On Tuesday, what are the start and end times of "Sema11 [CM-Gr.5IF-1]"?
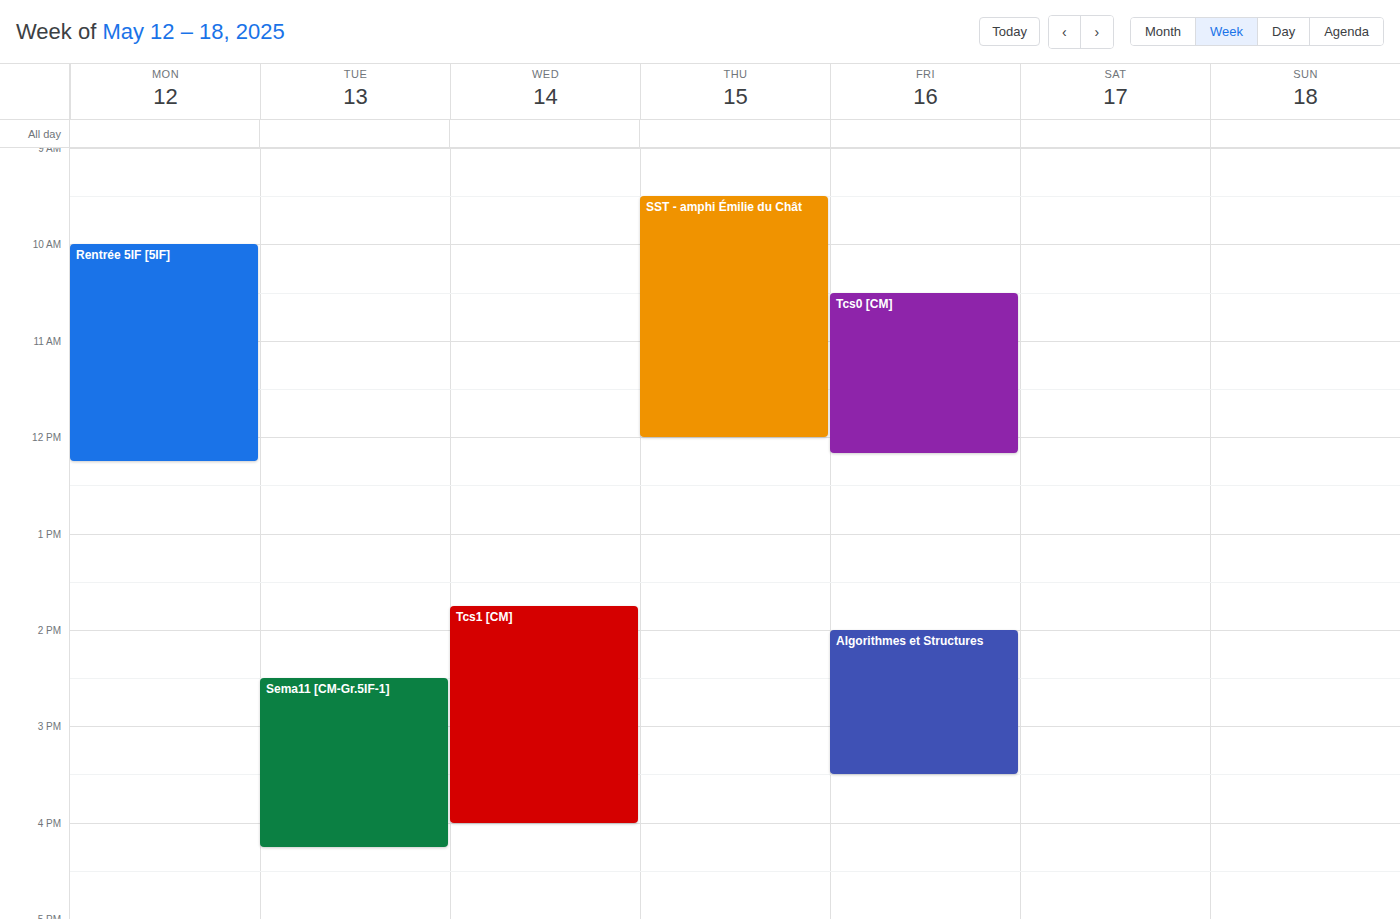
14:30 to 16:15